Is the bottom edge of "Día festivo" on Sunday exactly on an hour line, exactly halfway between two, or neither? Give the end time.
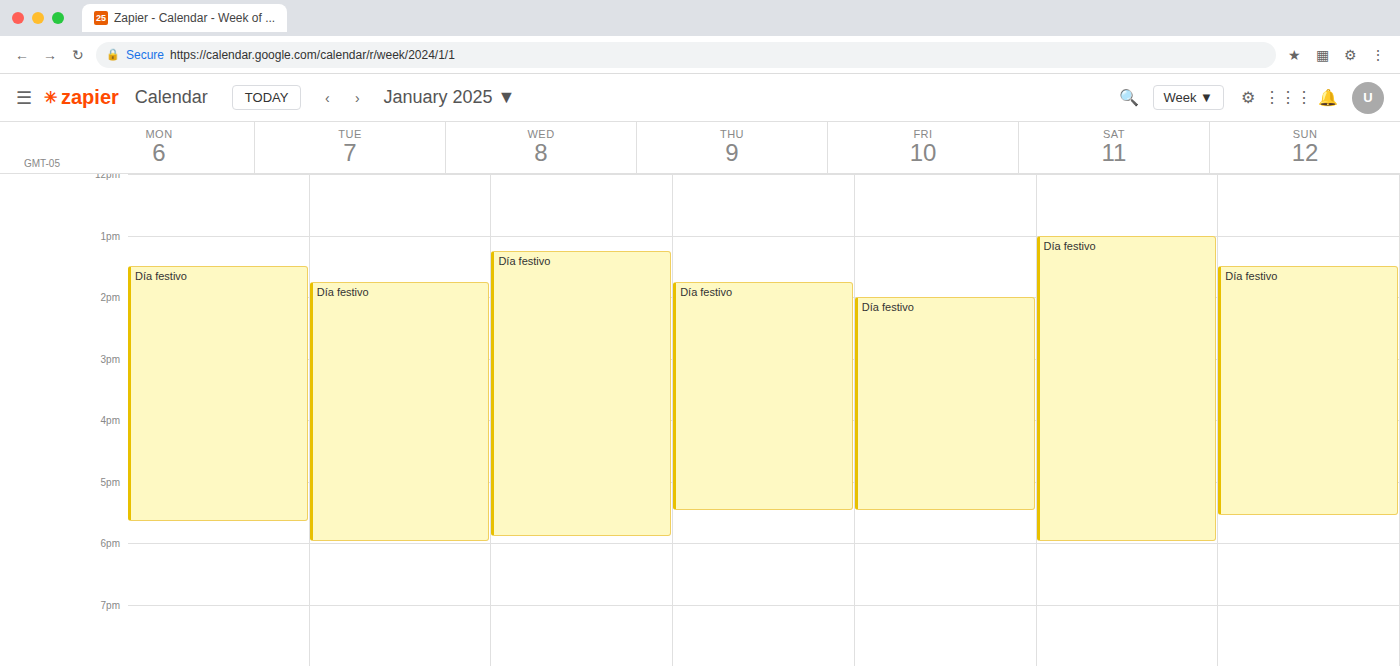
5:35 PM -- neither: 35 minutes below the 5 PM line and 25 minutes above the 6 PM line.